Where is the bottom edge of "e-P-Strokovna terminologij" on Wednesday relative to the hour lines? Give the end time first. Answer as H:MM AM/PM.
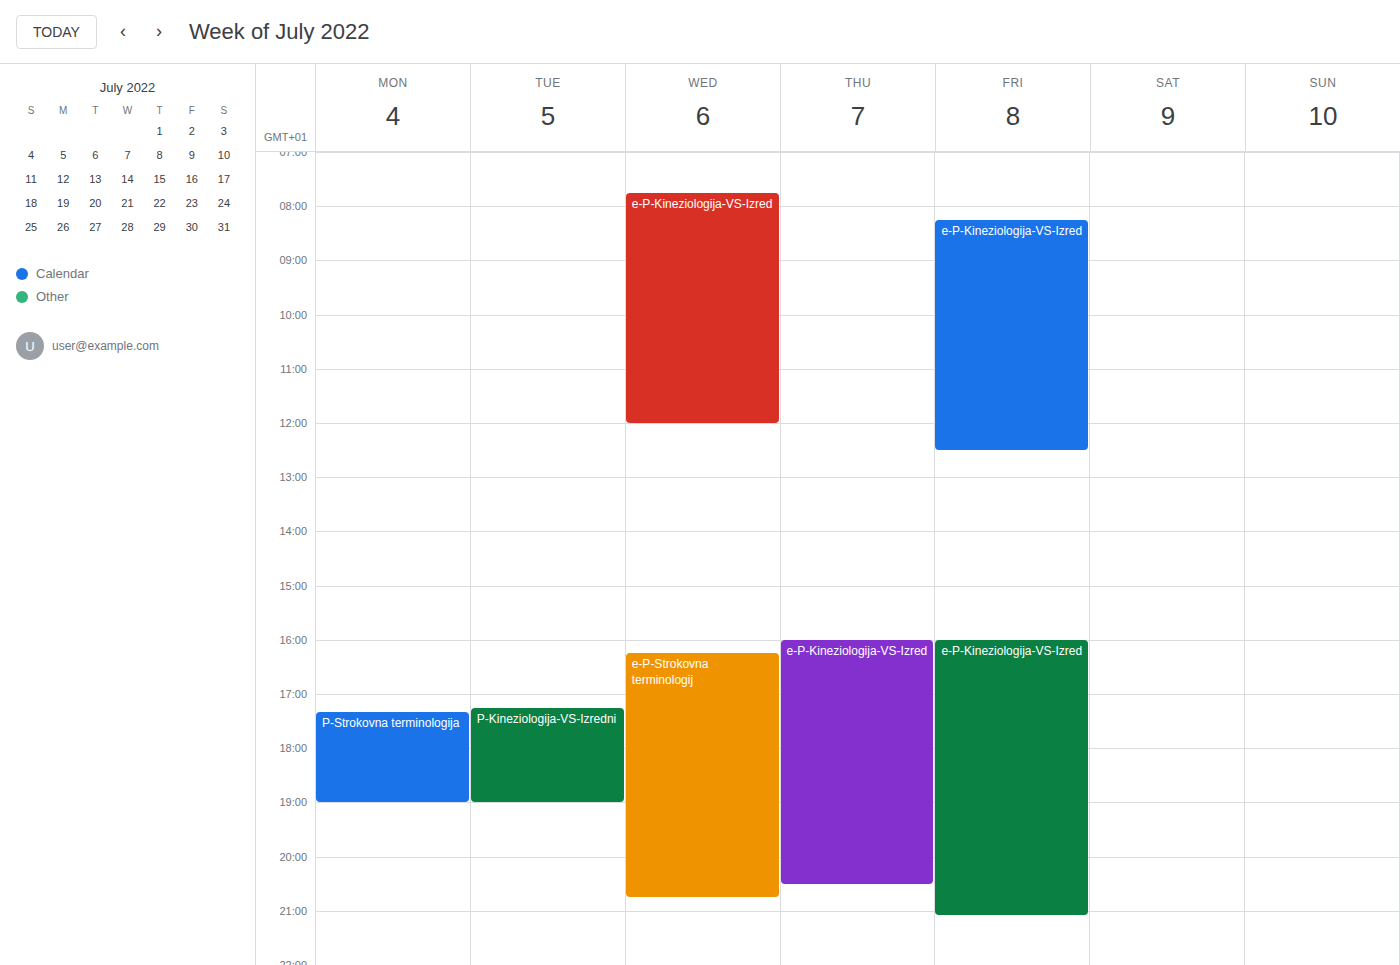
8:45 PM -- neither: three quarters of the way from the 8 PM line to the 9 PM line.